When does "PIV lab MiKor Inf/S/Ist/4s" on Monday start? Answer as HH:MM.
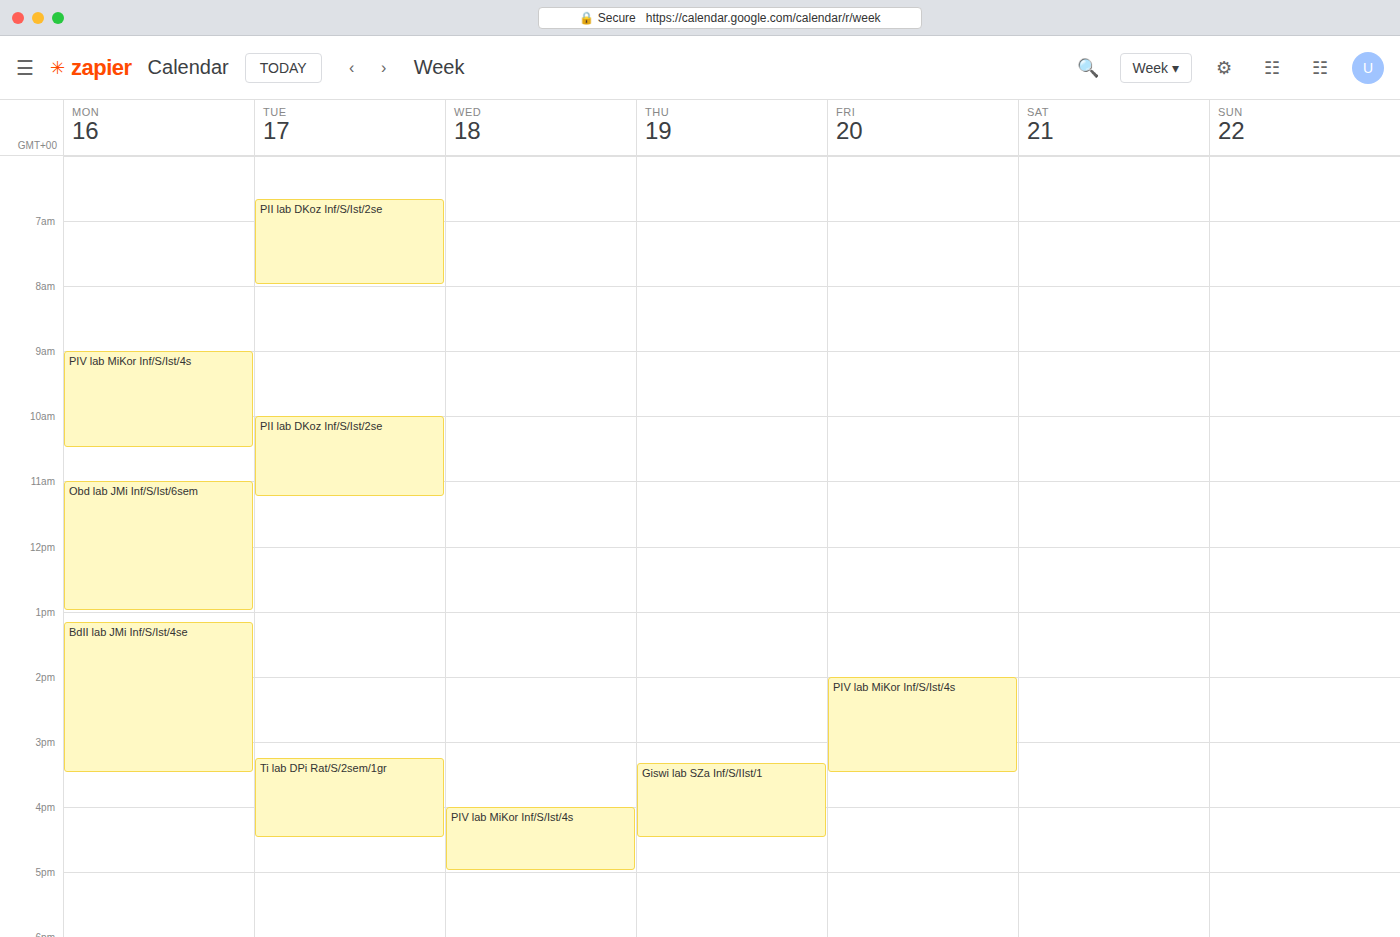
09:00